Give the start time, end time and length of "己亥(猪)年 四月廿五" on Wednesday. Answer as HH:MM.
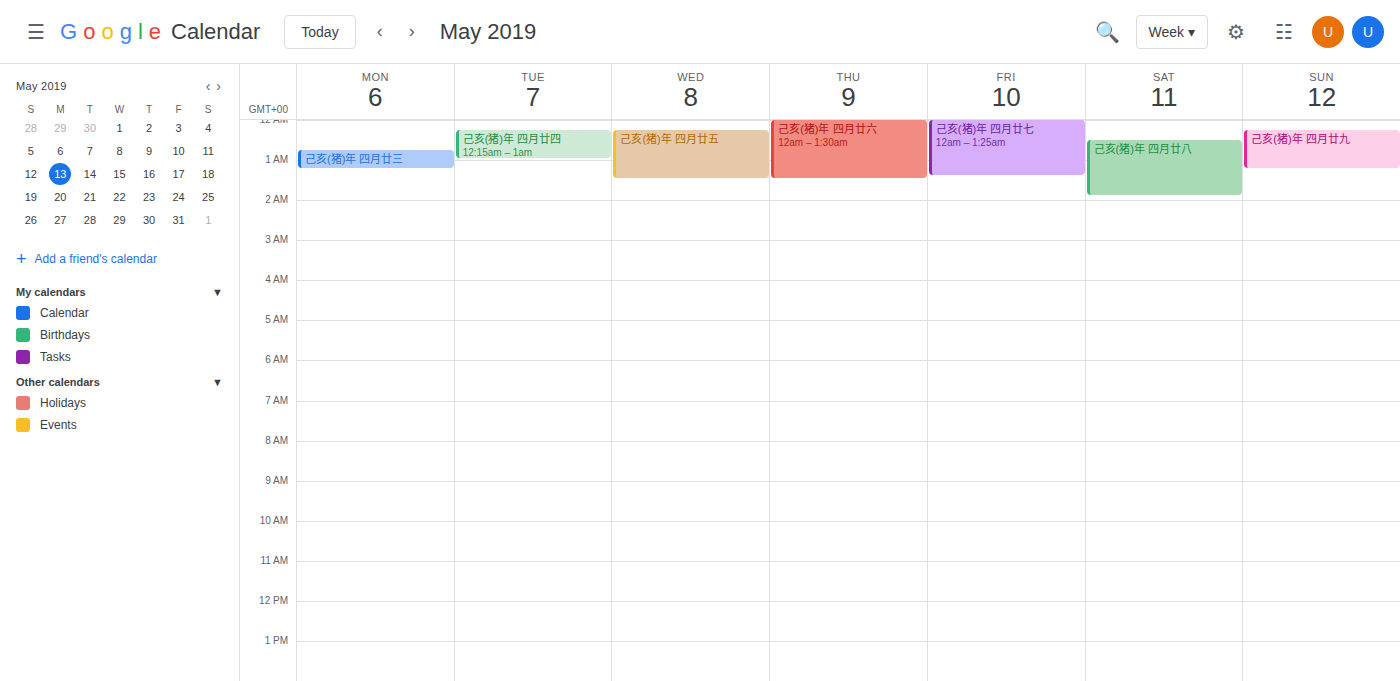
00:15 to 01:30, 1 hour 15 minutes